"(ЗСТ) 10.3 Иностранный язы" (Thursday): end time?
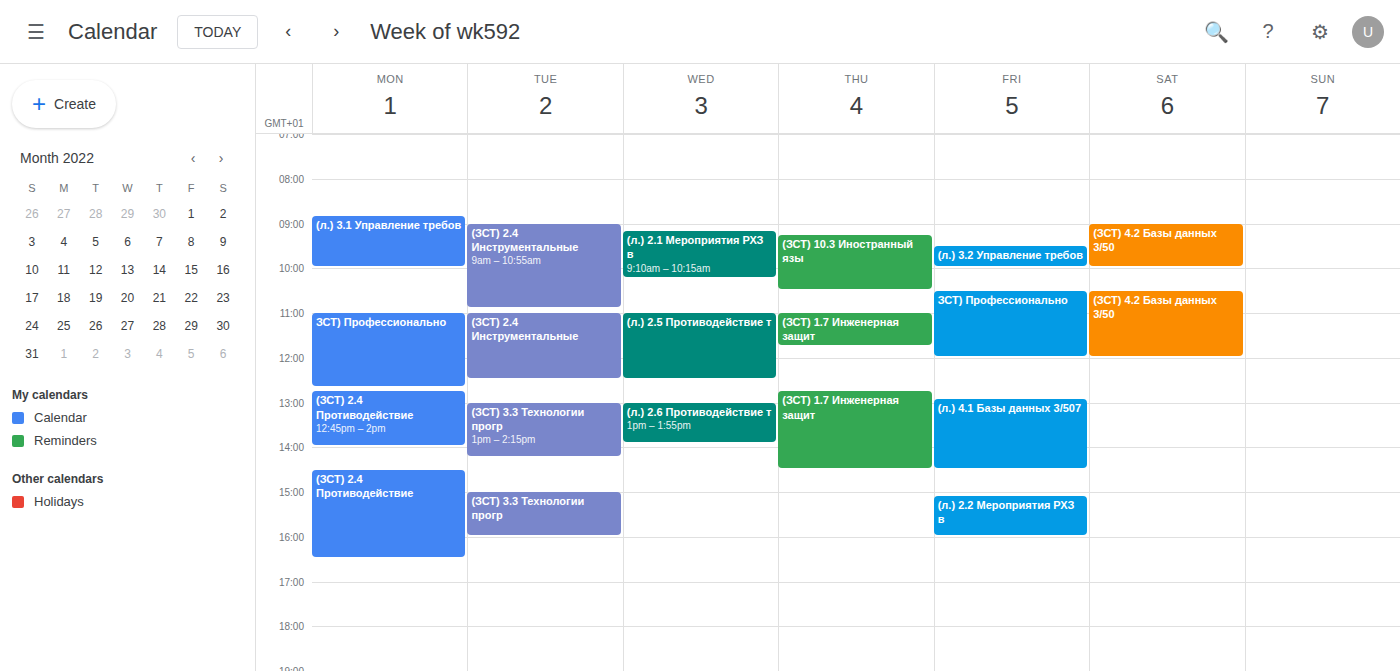
10:30 AM